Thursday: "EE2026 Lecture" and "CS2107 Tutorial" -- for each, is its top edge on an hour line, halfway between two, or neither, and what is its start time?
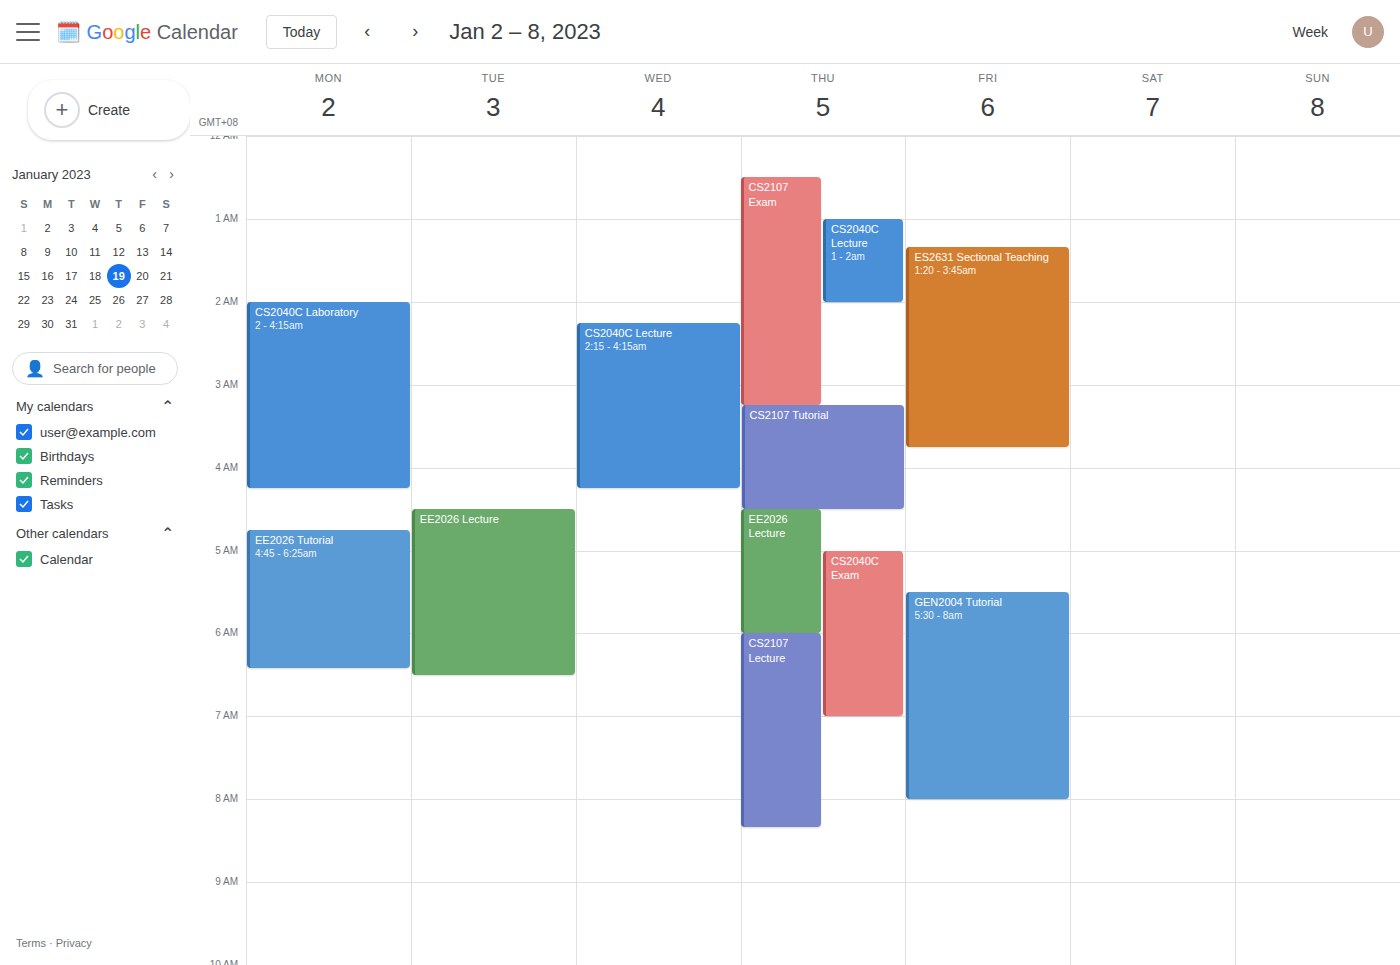
"EE2026 Lecture": 4:30 AM, halfway between the 4 AM and 5 AM lines. "CS2107 Tutorial": 3:15 AM, neither: a quarter of the way from the 3 AM line to the 4 AM line.